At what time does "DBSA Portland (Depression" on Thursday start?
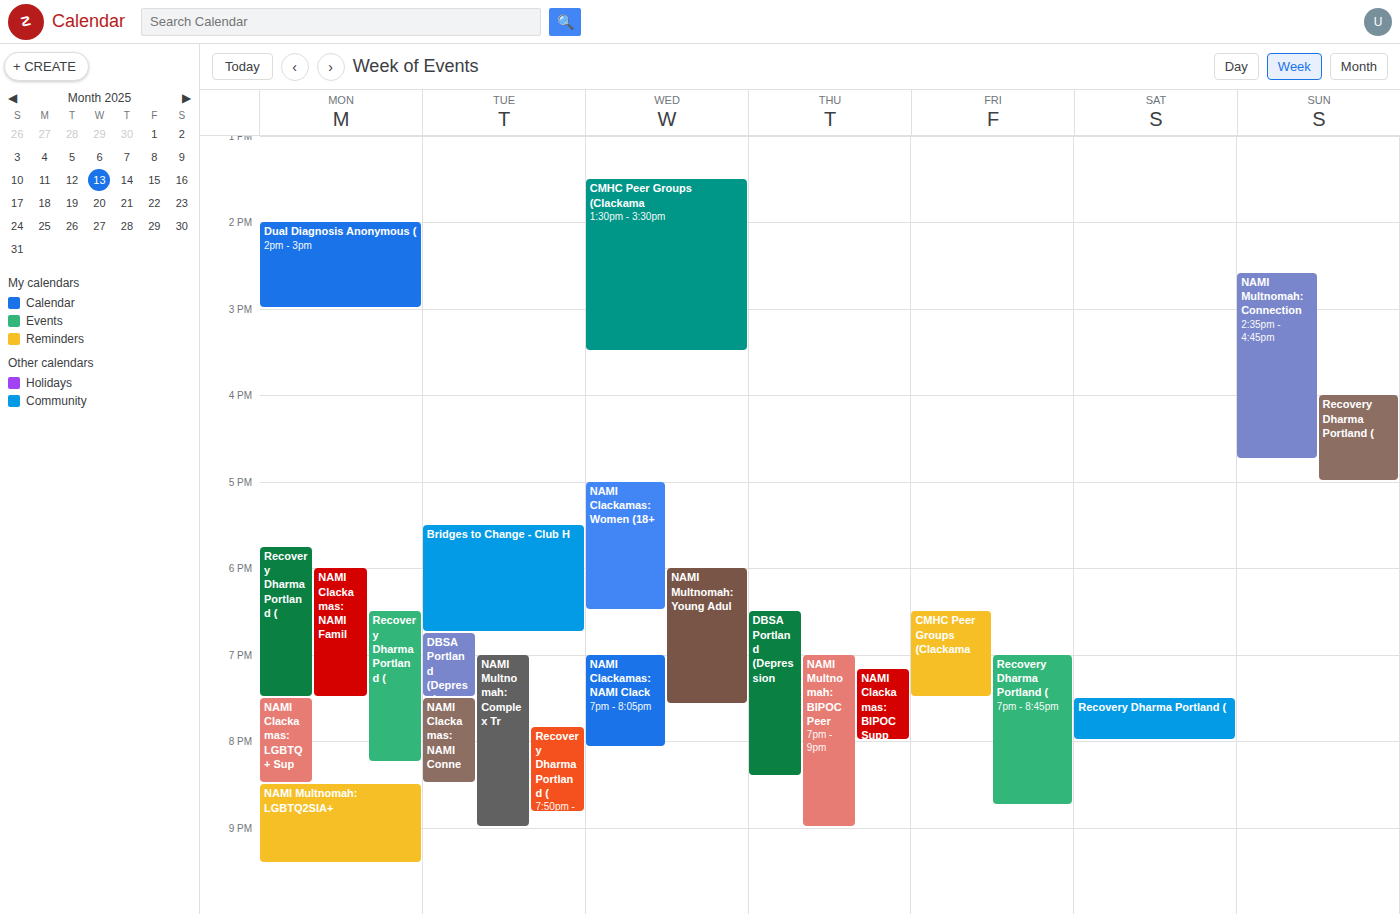
6:30 PM